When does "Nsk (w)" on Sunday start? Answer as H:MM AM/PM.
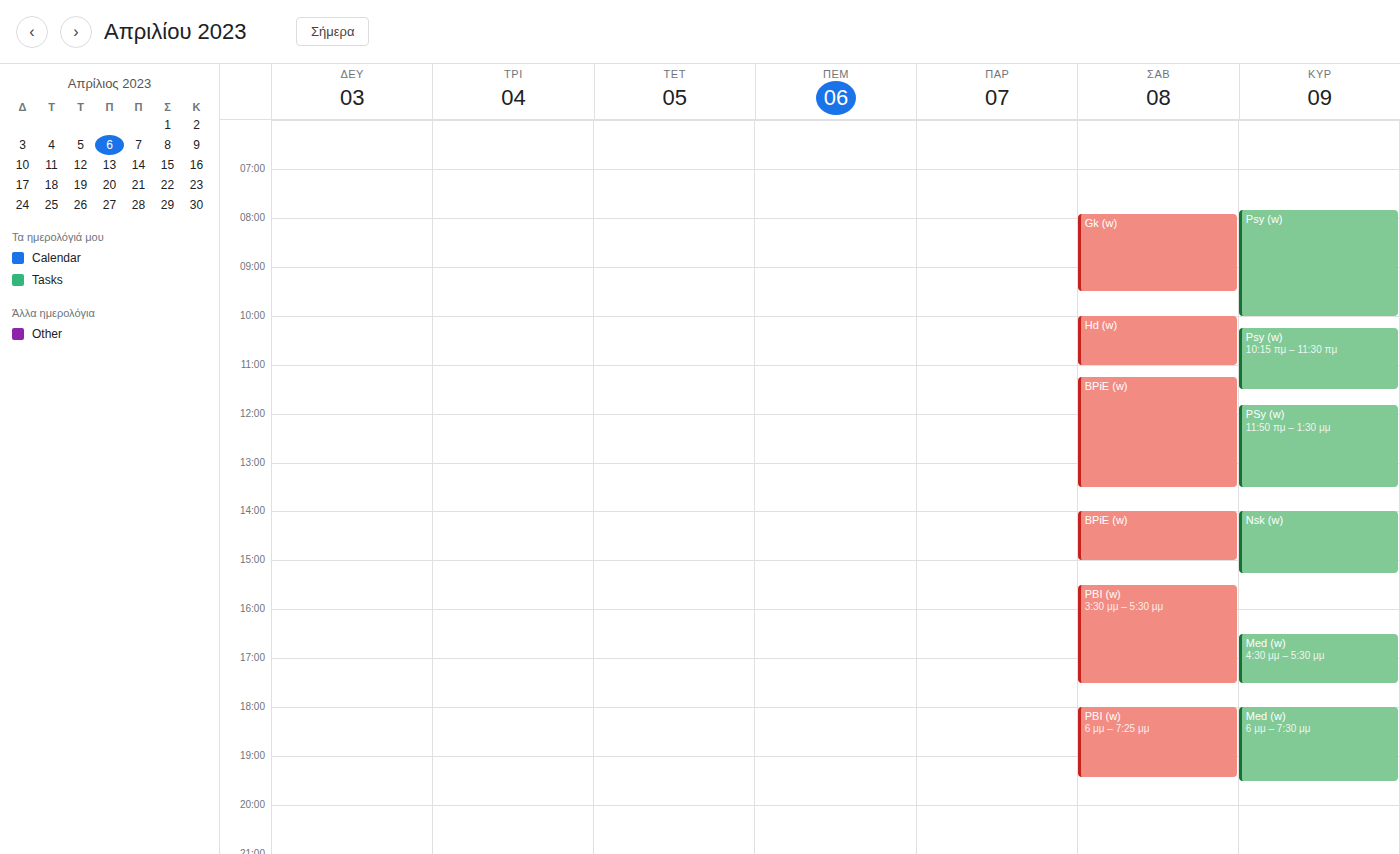
2:00 PM